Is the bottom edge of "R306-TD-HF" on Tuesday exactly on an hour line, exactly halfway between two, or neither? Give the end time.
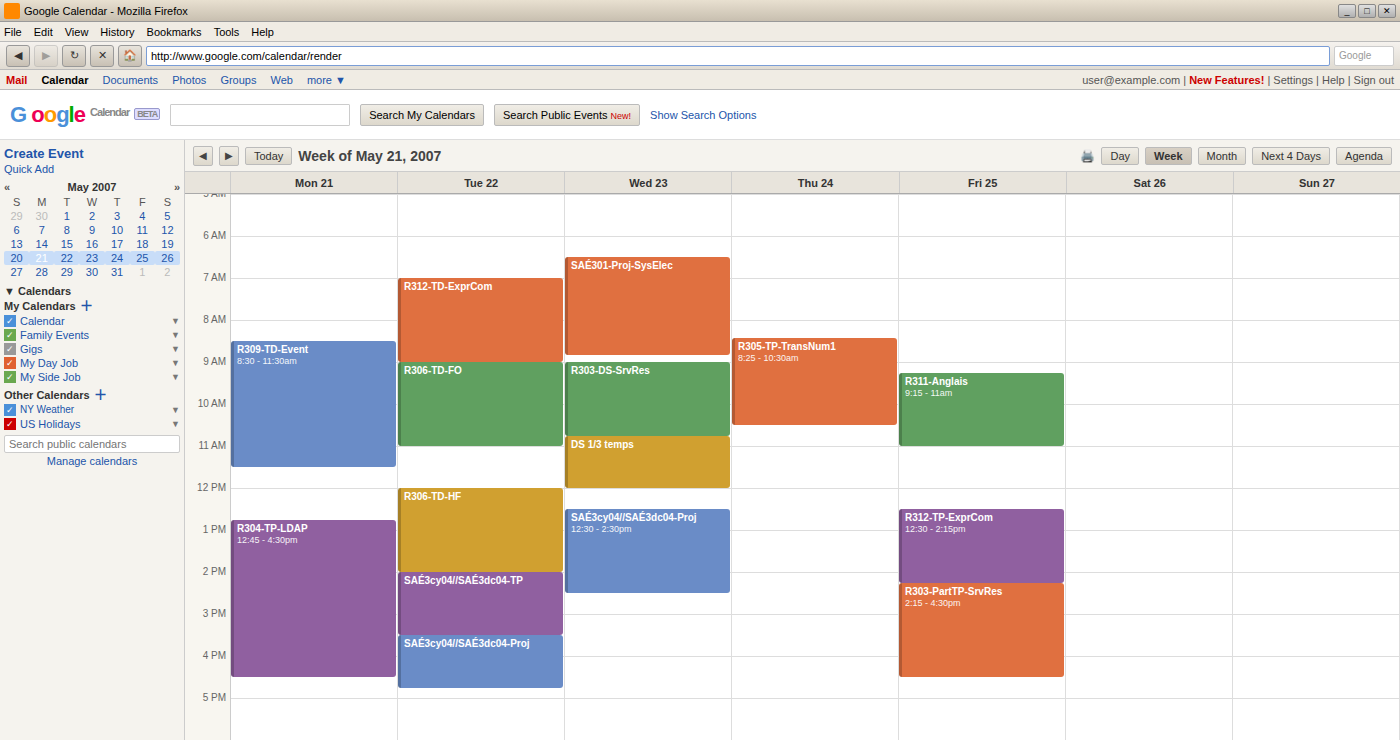
2:00 PM -- exactly on the 2 PM line.